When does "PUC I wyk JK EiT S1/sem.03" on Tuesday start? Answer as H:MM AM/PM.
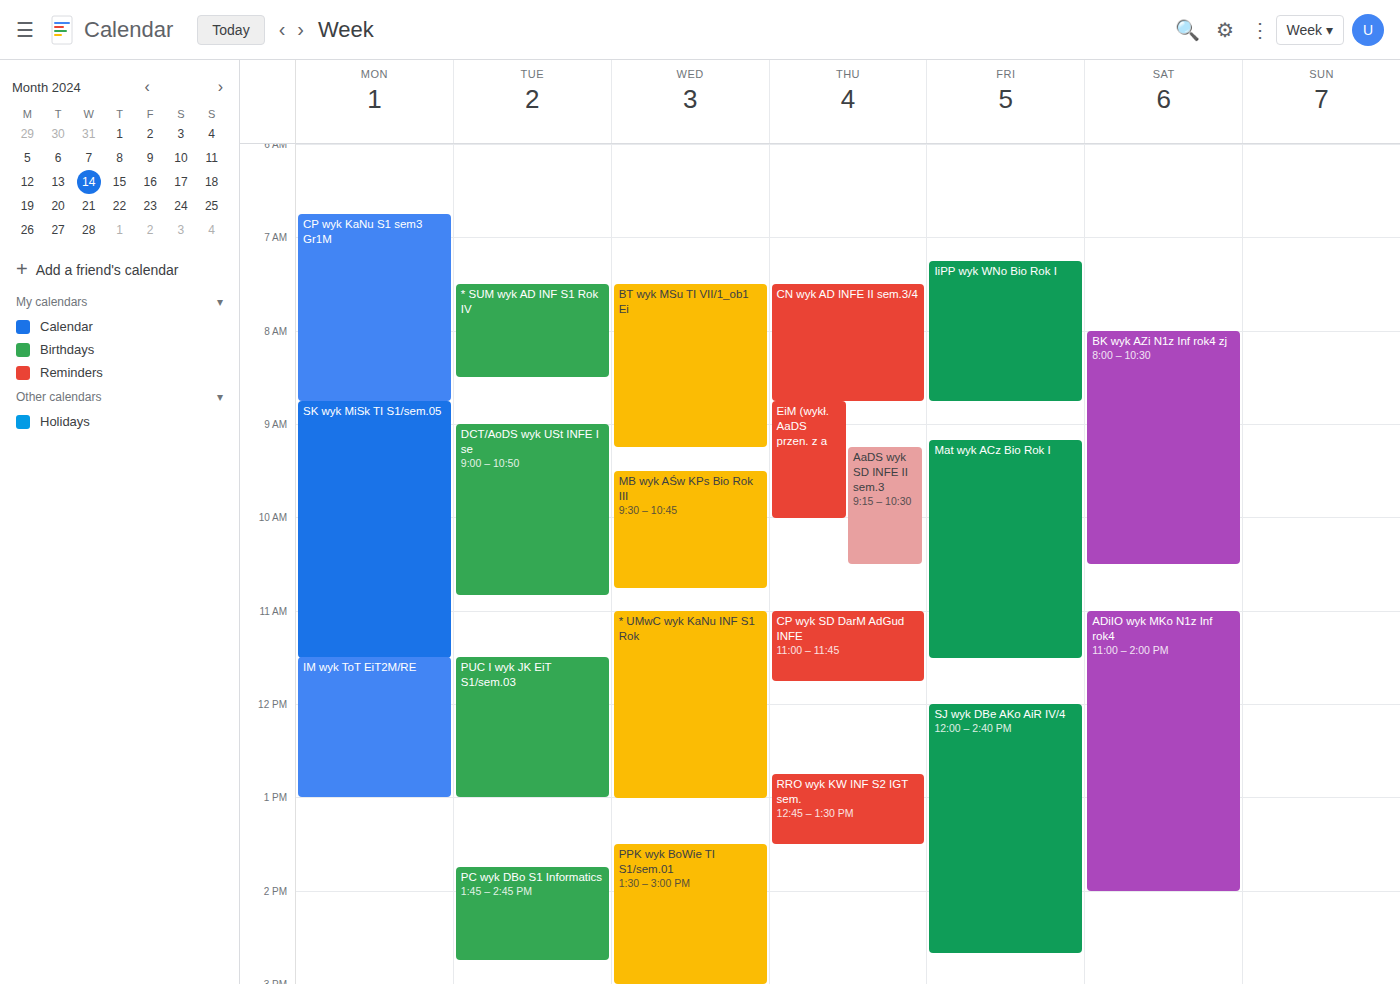
11:30 AM